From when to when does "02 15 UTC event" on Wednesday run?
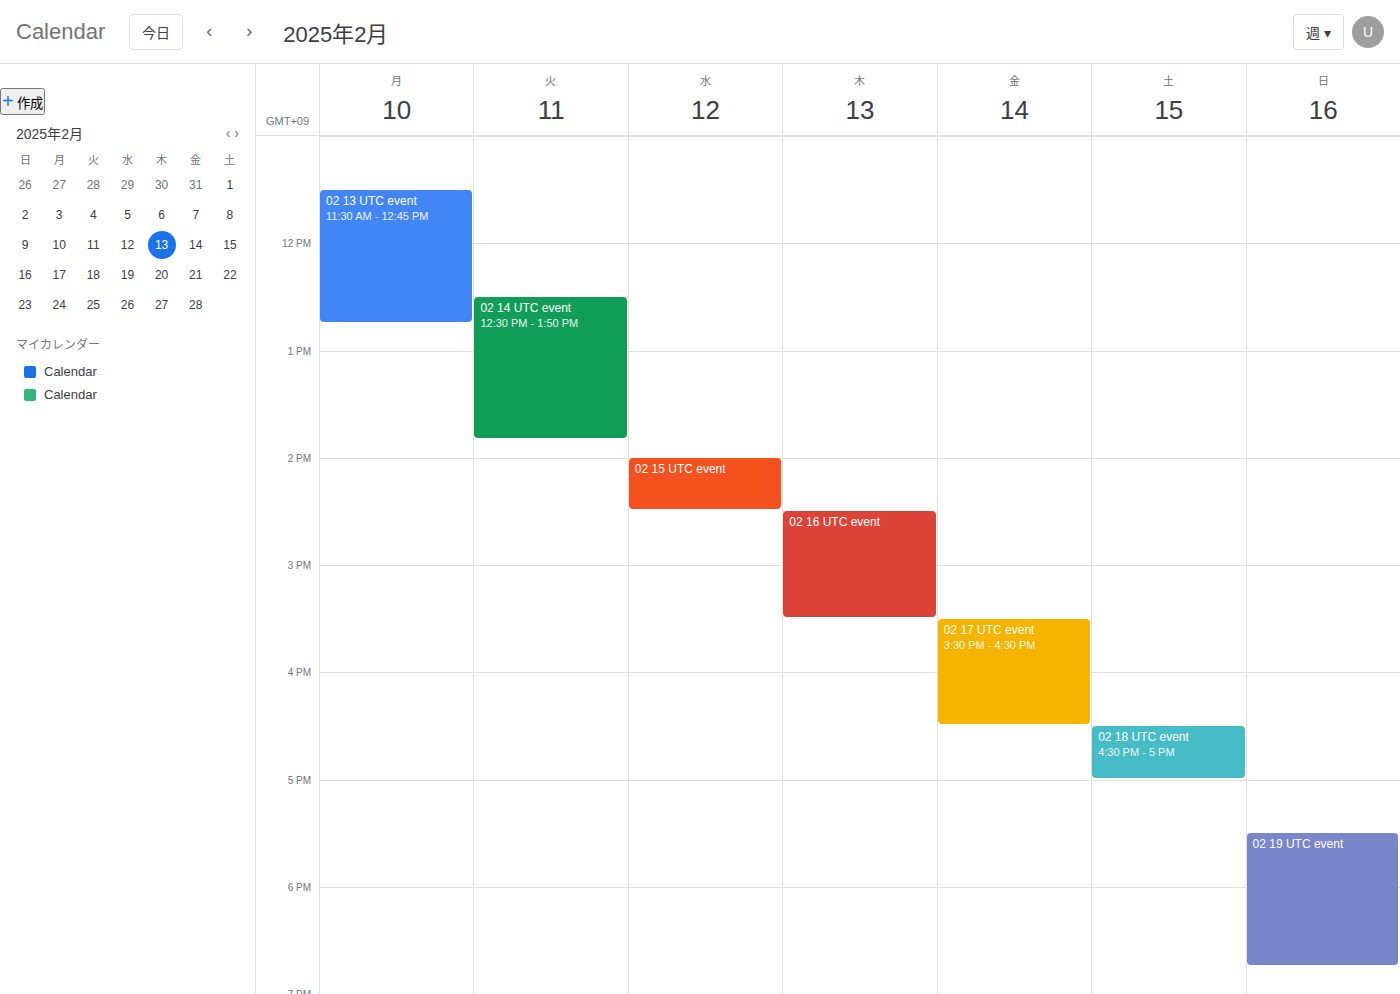
2:00 PM to 2:30 PM